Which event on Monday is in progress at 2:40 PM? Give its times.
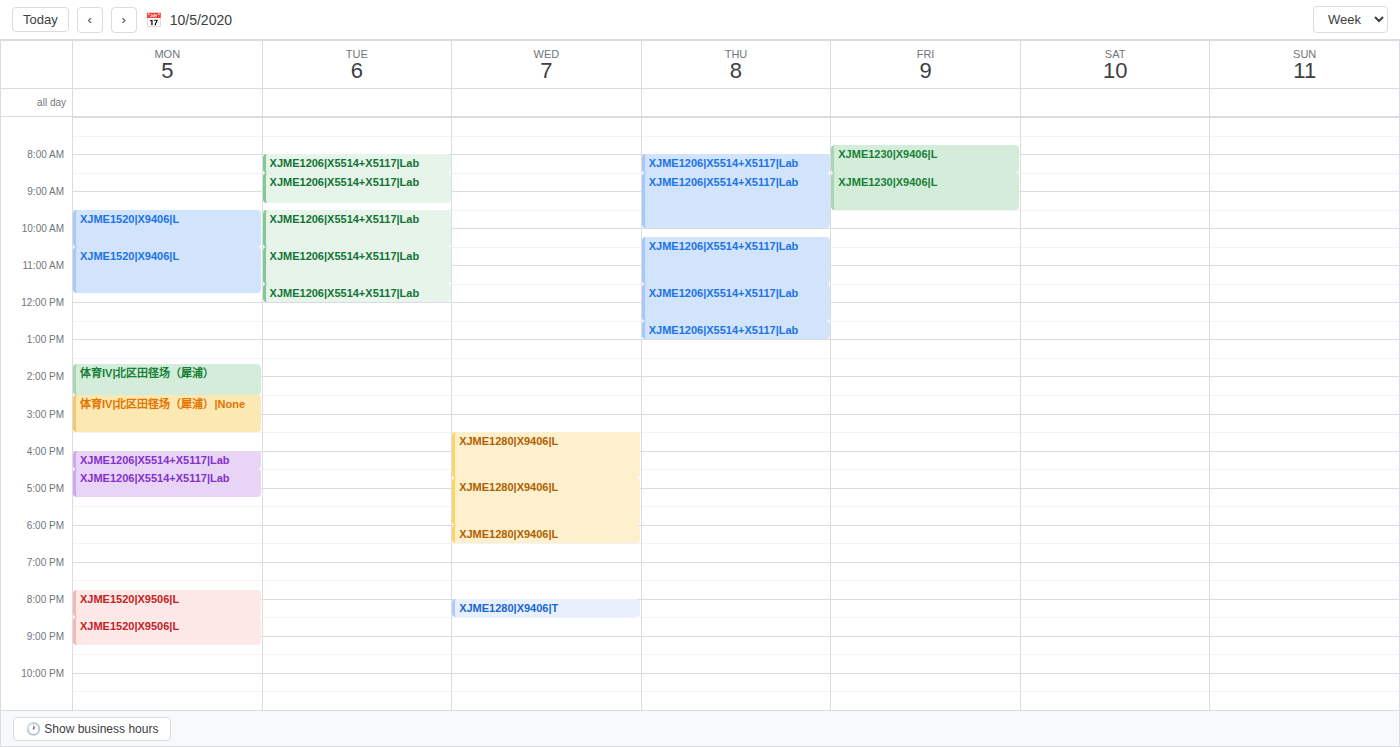
"体育IV|北区田径场（犀浦）|None", 2:30 PM to 3:30 PM